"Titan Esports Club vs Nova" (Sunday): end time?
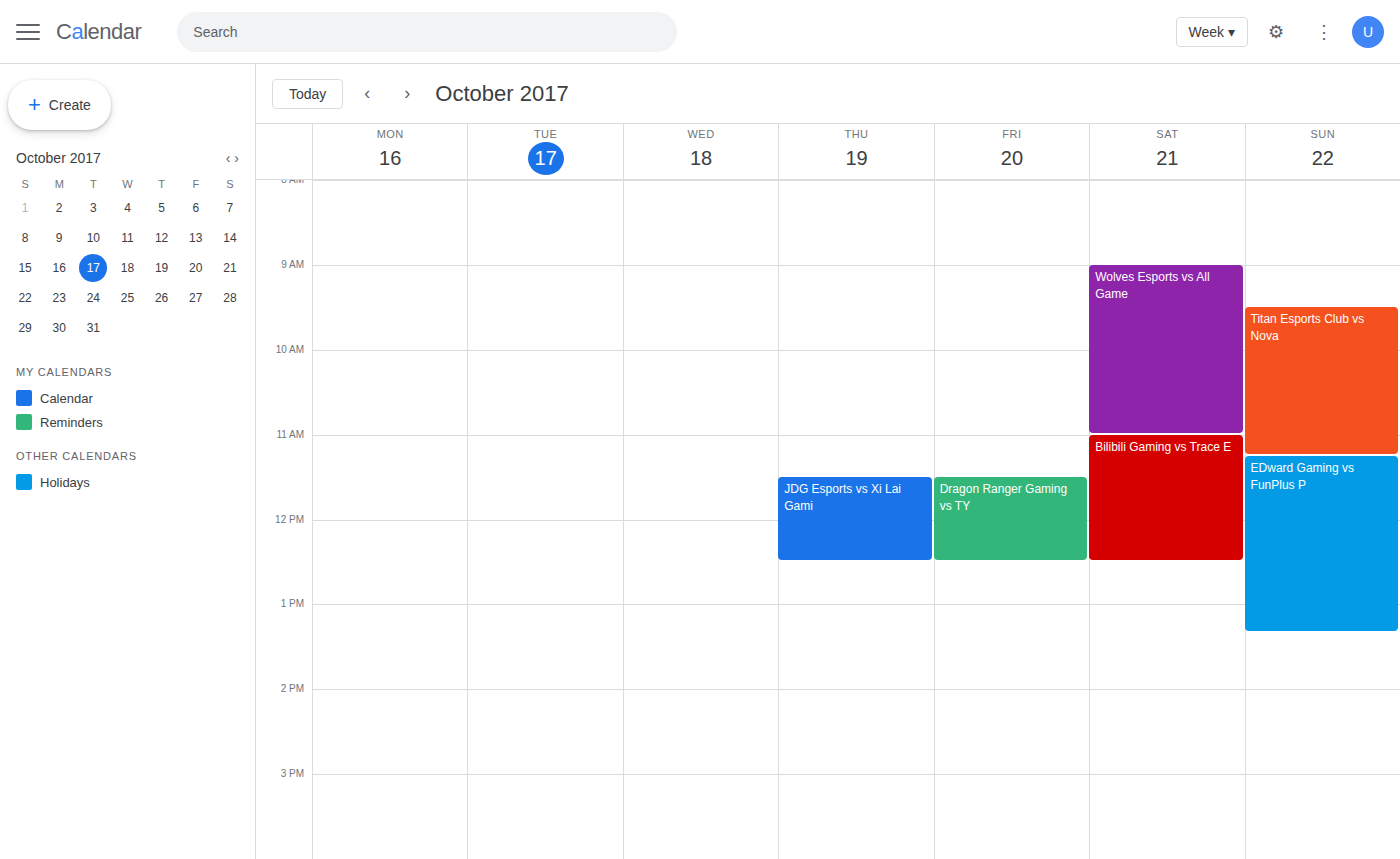
11:15 AM